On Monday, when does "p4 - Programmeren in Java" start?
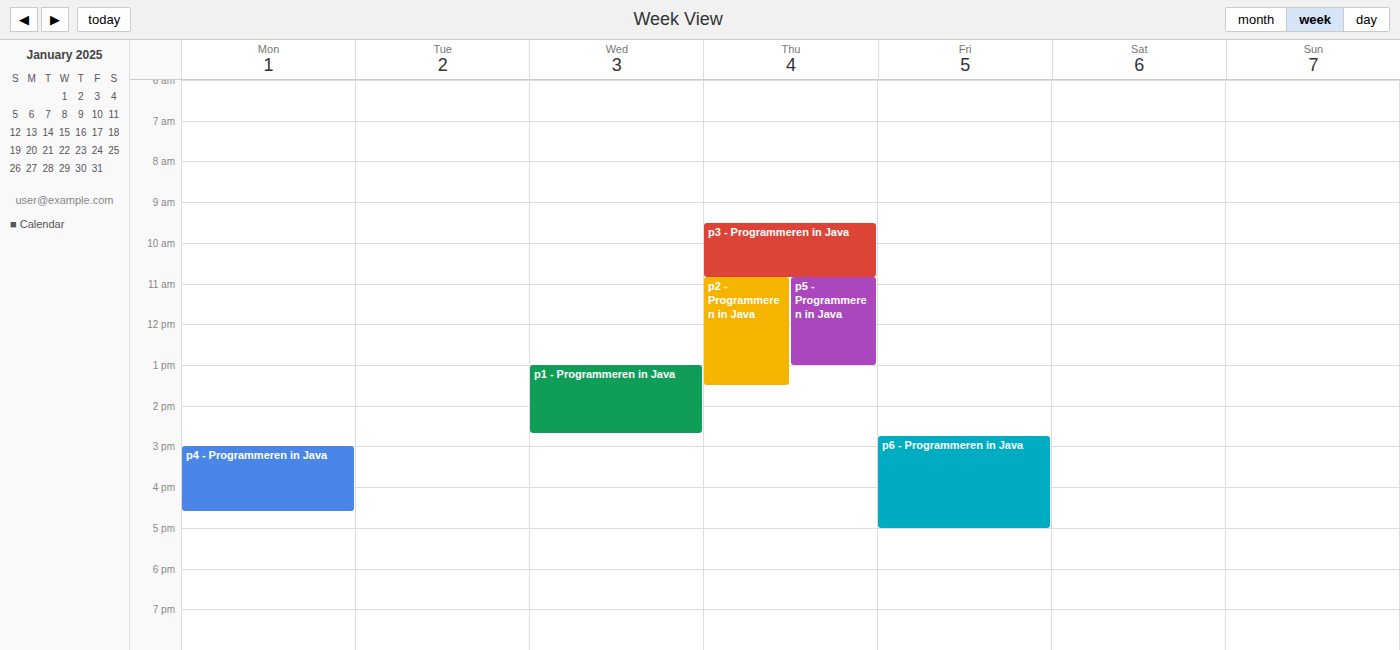
3:00 PM